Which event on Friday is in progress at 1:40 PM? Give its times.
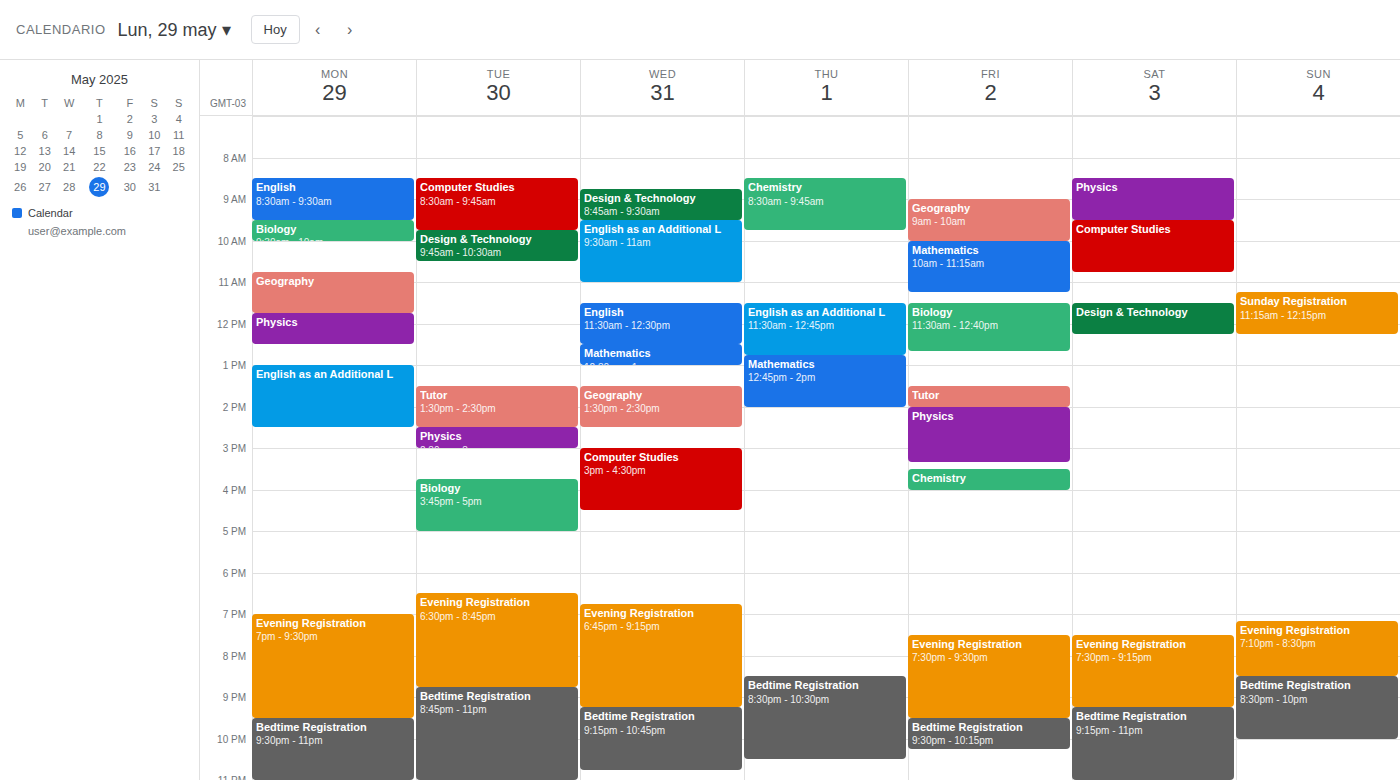
"Tutor", 1:30 PM to 2:00 PM